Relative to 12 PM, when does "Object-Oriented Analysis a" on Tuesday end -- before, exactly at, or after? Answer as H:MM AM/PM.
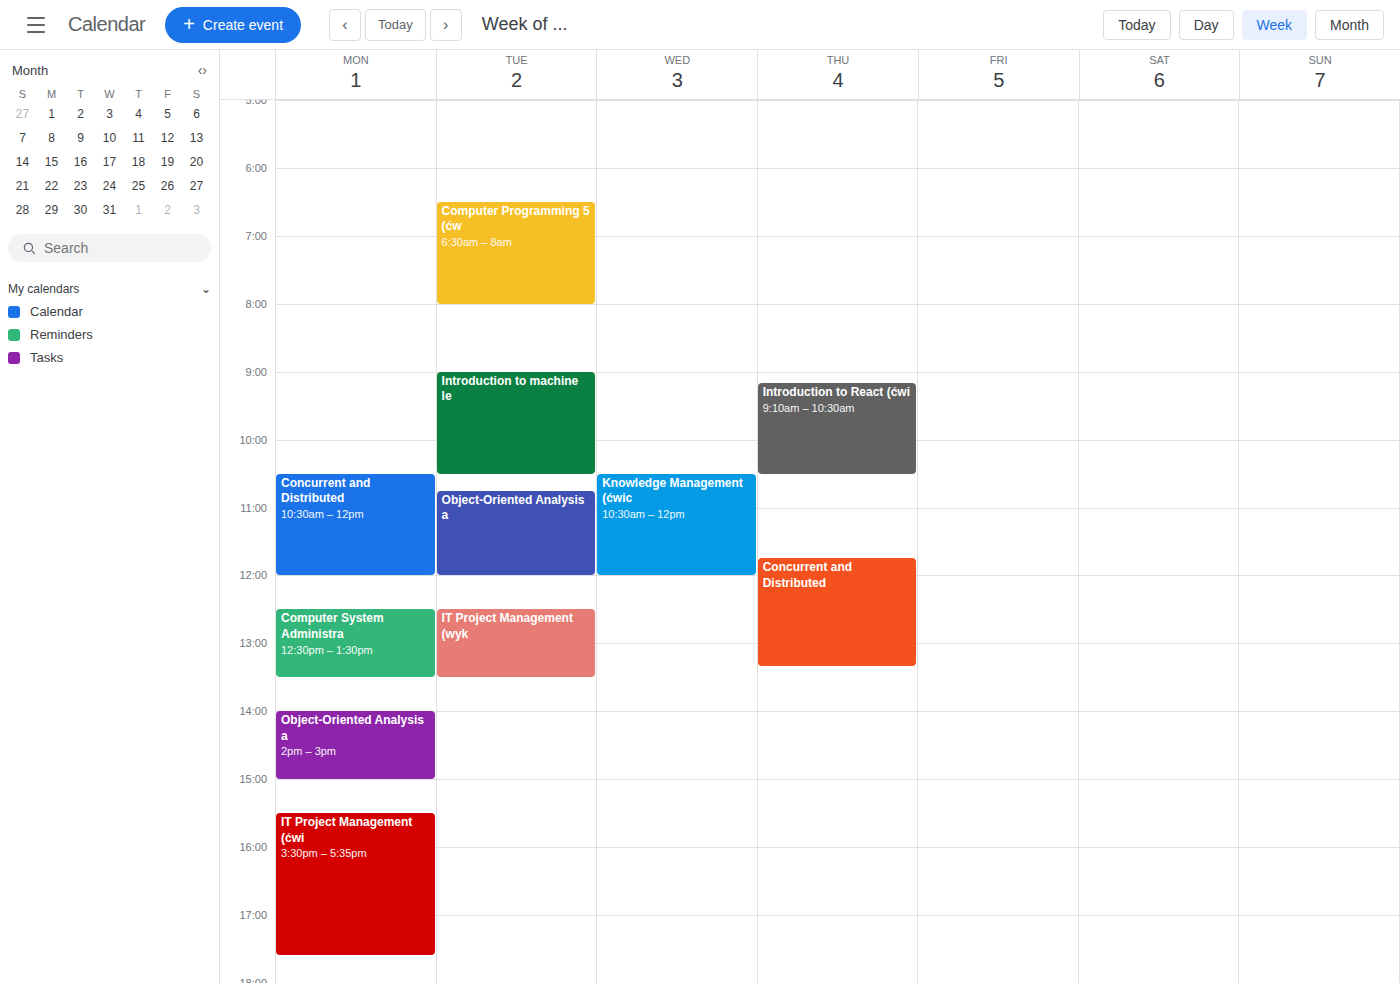
12:00 PM -- exactly at 12 PM, on the 12 PM line.